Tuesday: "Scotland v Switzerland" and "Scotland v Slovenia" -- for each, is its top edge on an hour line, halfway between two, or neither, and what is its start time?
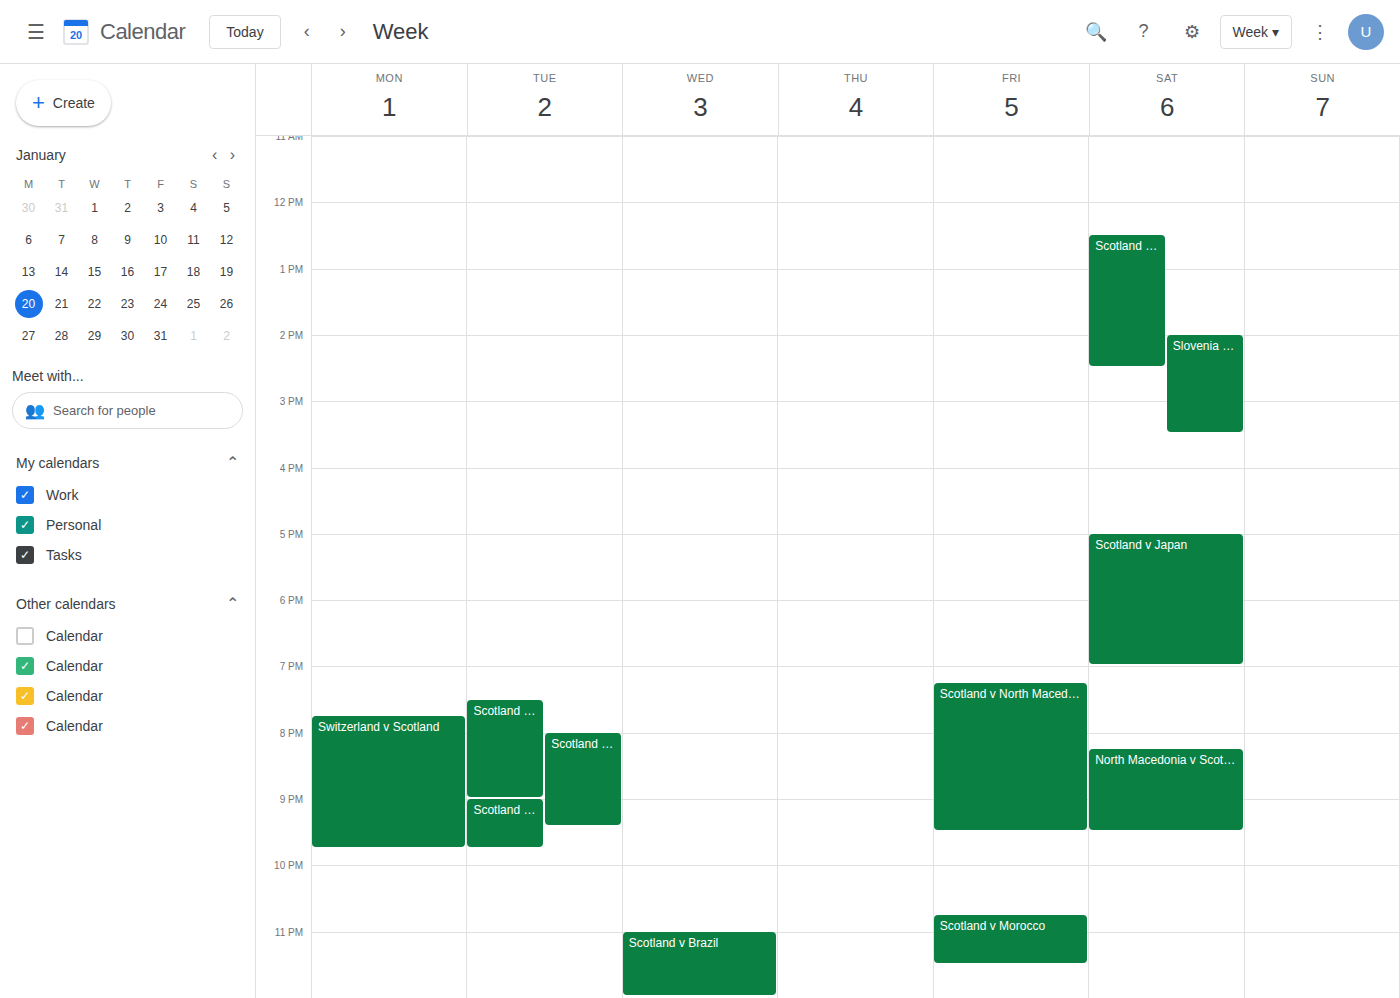
"Scotland v Switzerland": 9:00 PM, exactly on the 9 PM line. "Scotland v Slovenia": 8:00 PM, exactly on the 8 PM line.